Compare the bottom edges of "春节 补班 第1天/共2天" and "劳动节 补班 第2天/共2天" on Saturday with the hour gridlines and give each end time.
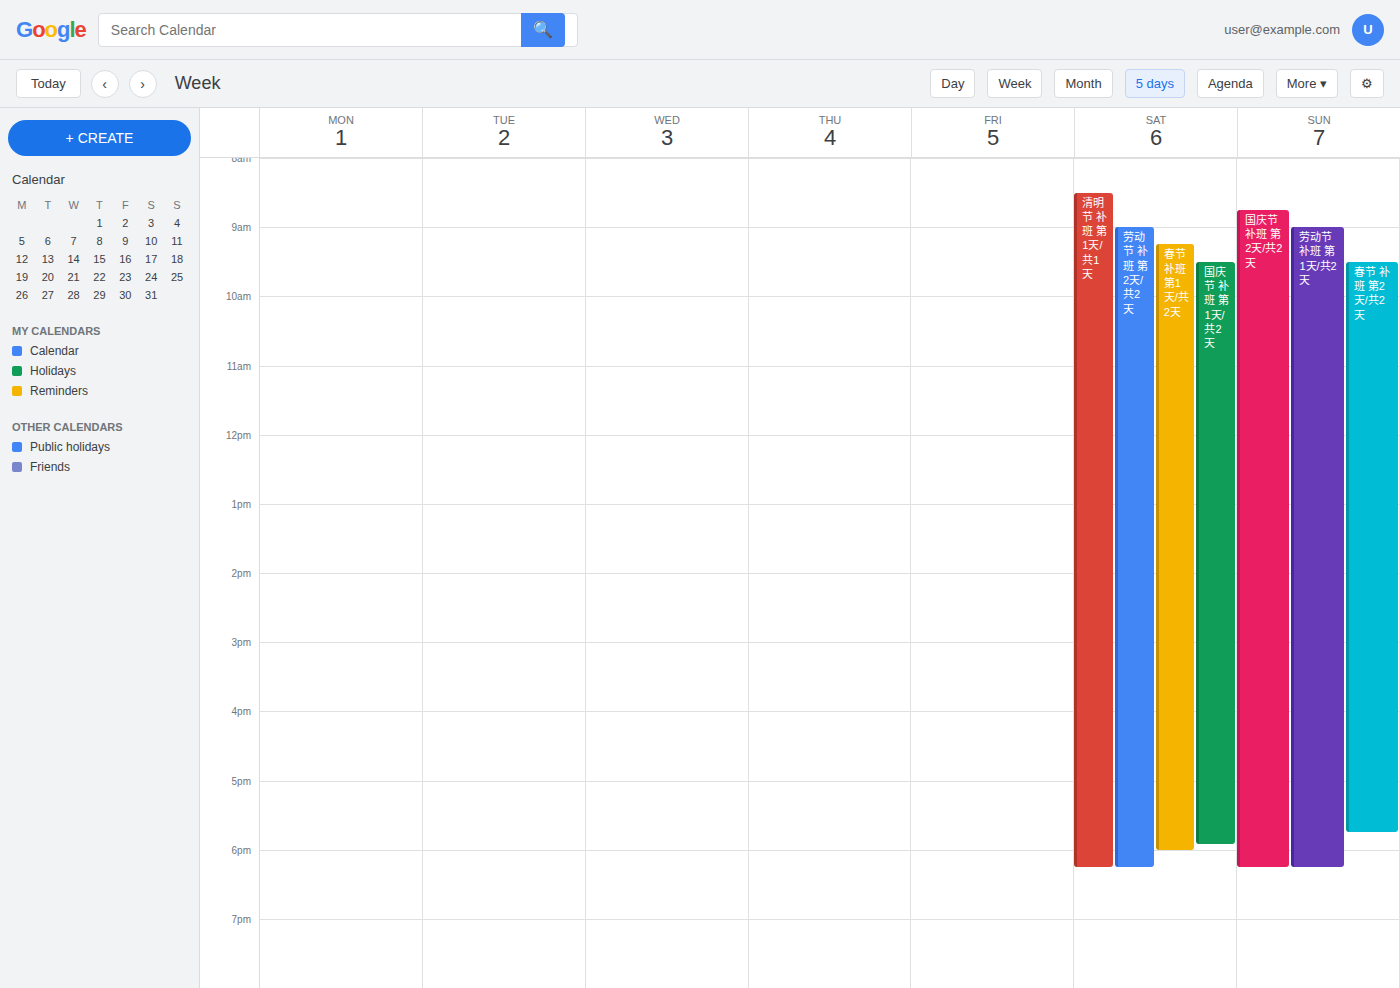
"春节 补班 第1天/共2天": 6:00 PM, exactly on the 6 PM line. "劳动节 补班 第2天/共2天": 6:15 PM, neither: a quarter of the way from the 6 PM line to the 7 PM line.